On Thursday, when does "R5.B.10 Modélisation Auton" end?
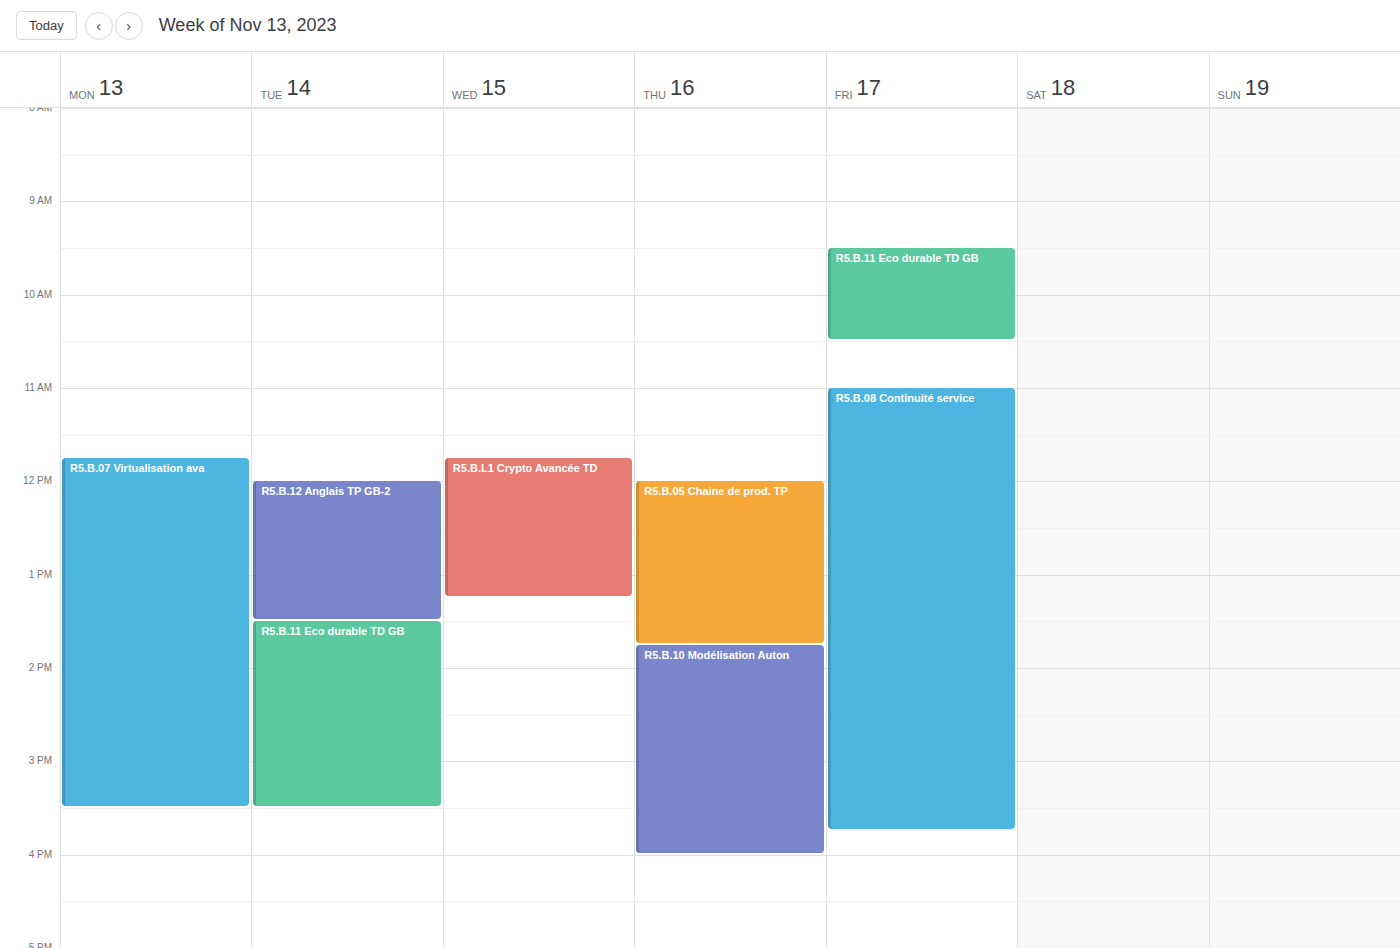
4:00 PM